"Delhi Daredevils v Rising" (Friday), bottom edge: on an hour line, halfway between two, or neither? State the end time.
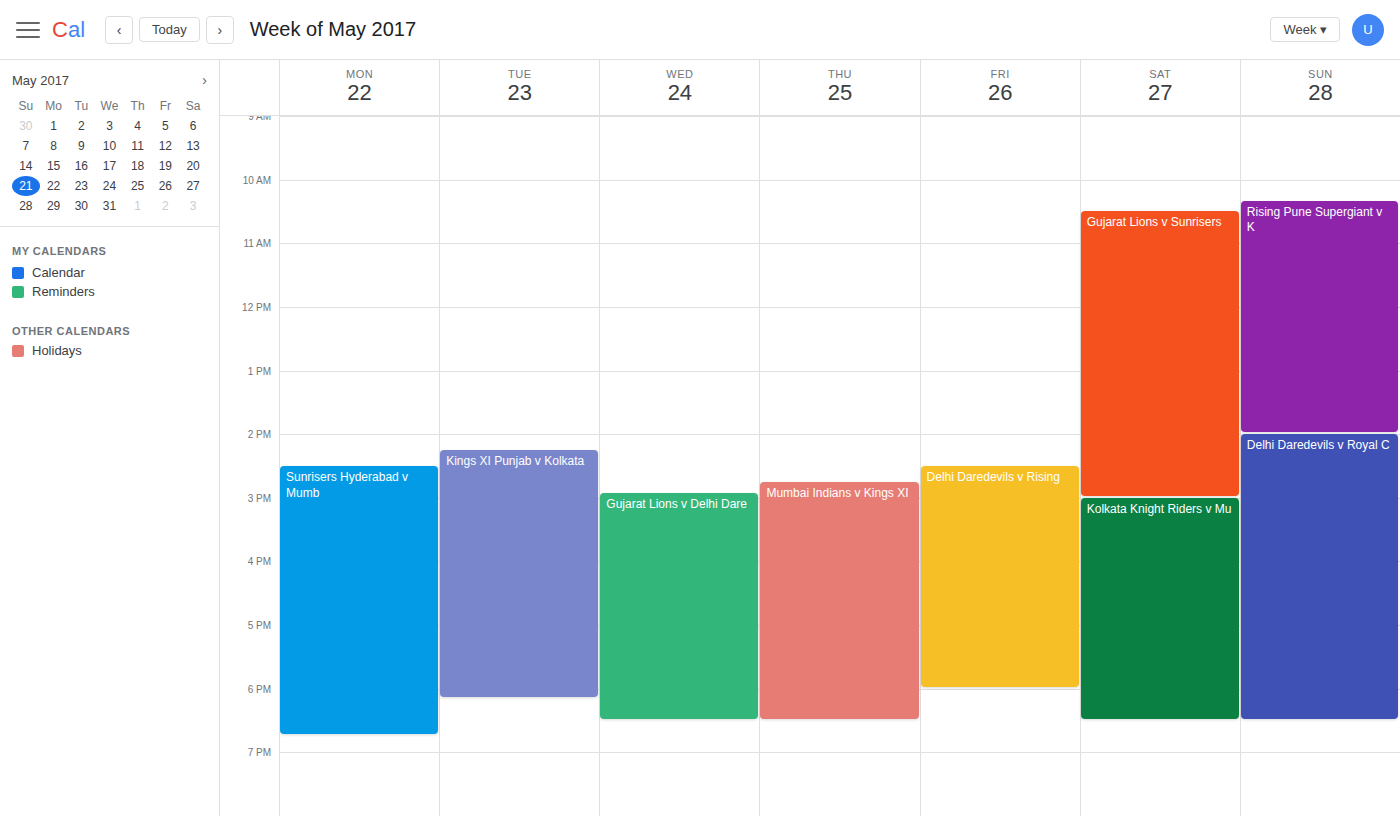
6:00 PM -- exactly on the 6 PM line.